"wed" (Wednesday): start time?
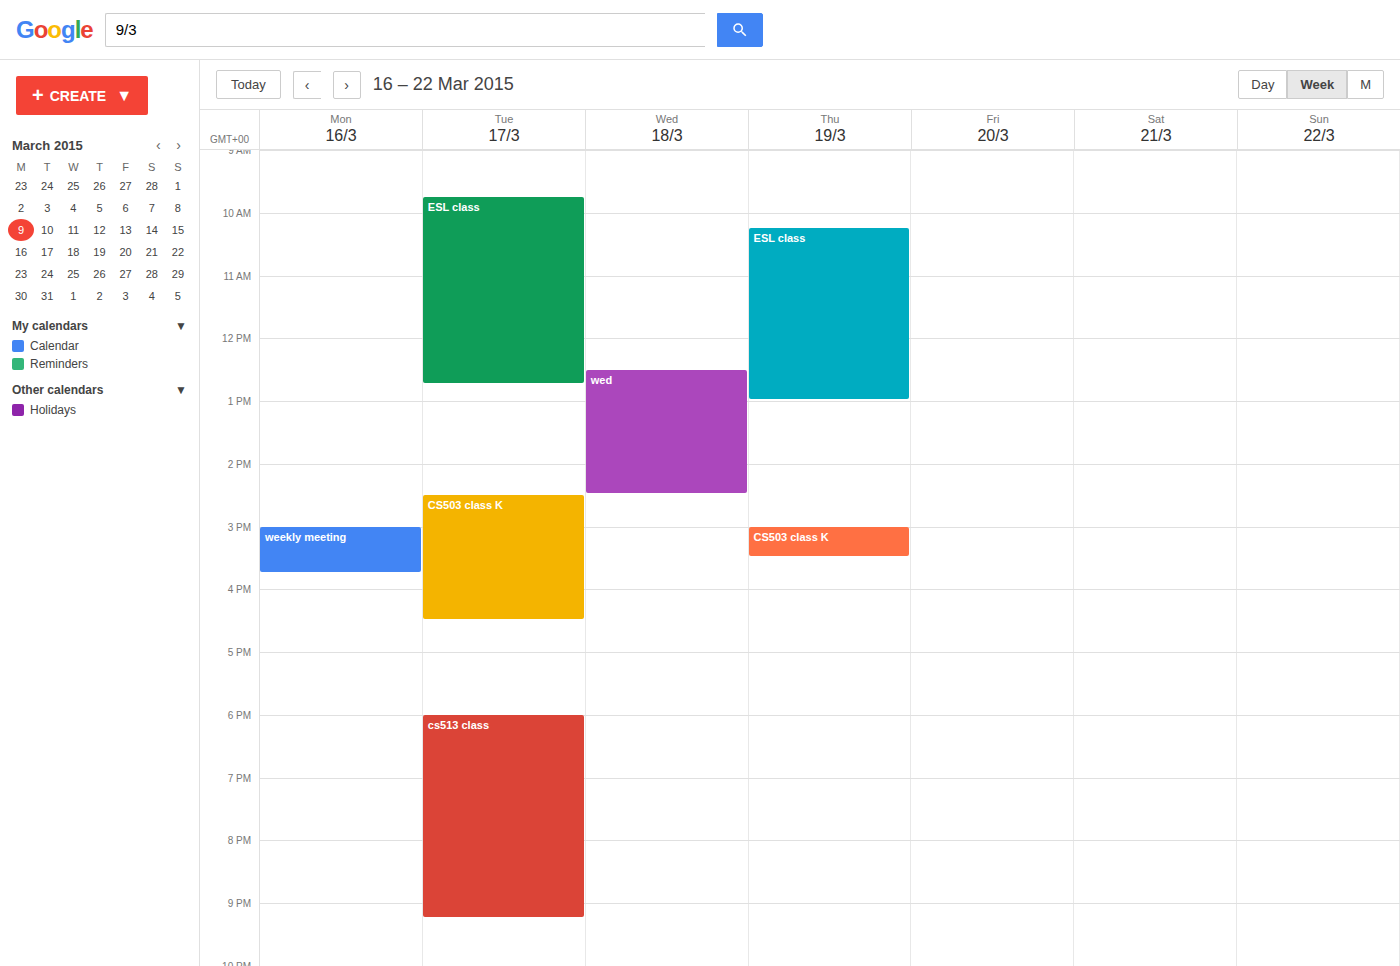
12:30 PM